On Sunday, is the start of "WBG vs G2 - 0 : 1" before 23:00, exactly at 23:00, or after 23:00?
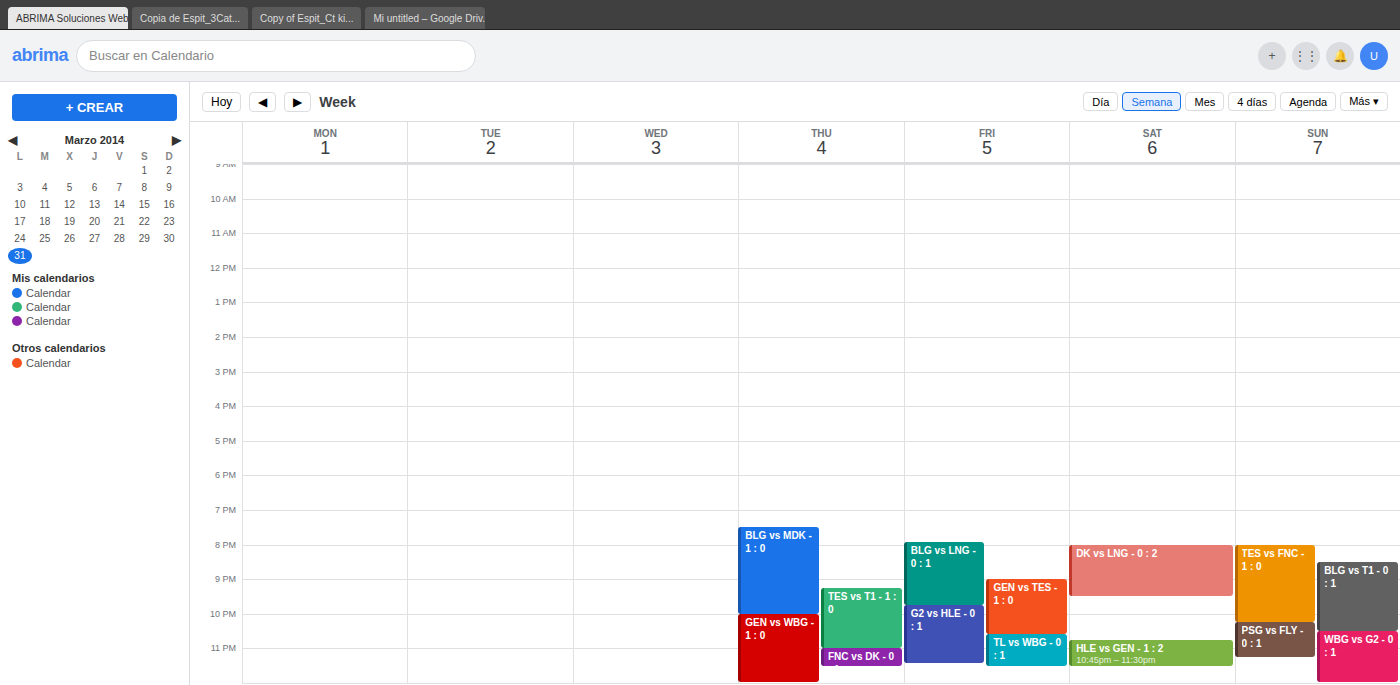
22:30 -- before 23:00, 30 minutes above the 23:00 line.